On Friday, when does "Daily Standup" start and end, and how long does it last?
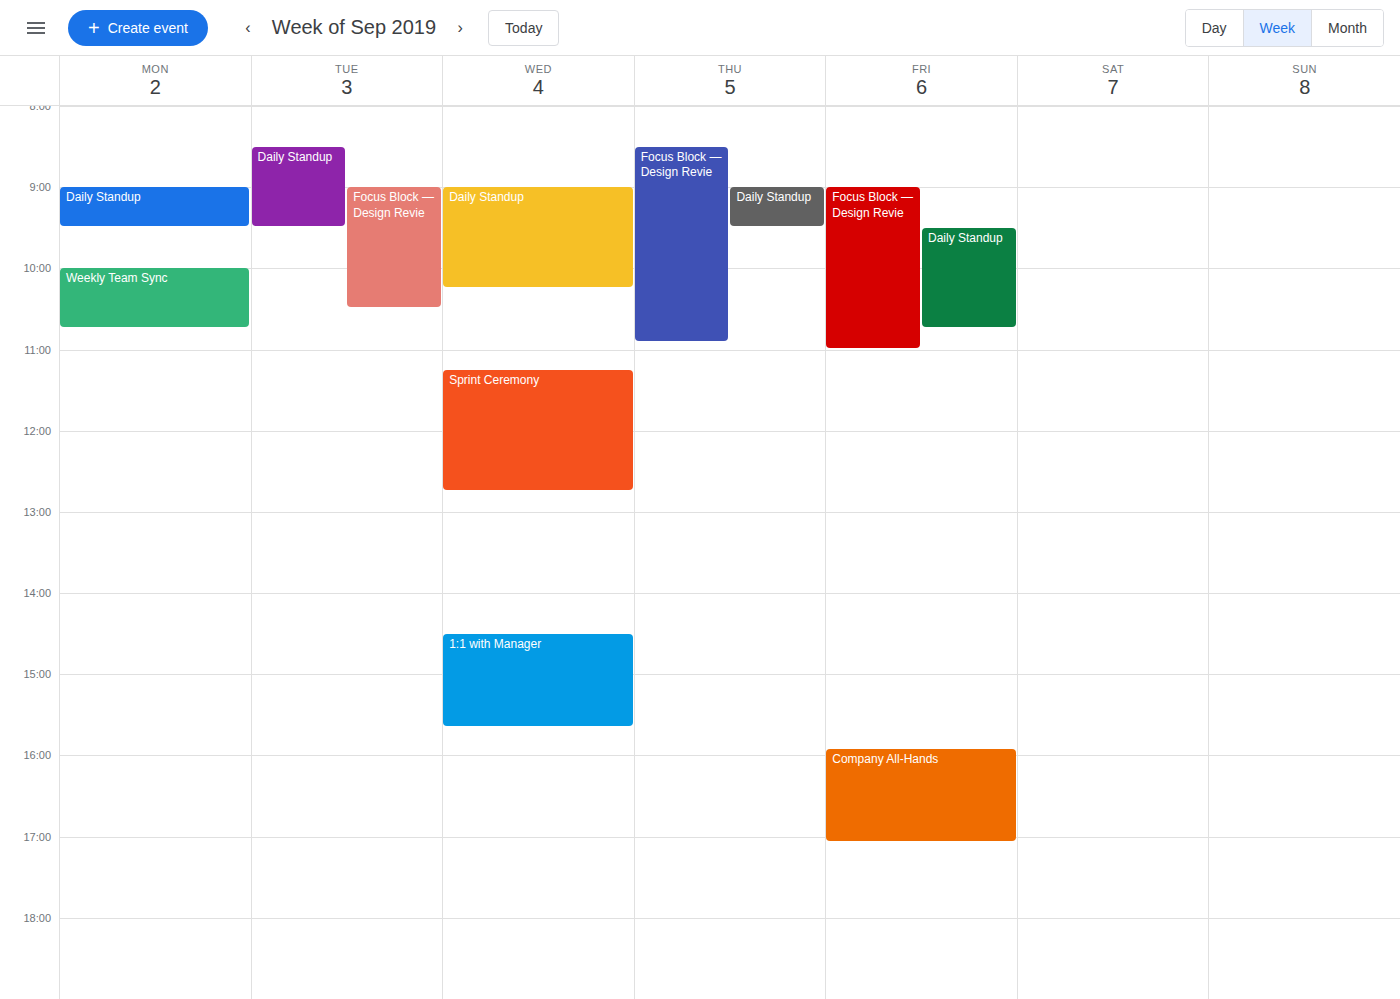
9:30 AM to 10:45 AM, 1 hour 15 minutes